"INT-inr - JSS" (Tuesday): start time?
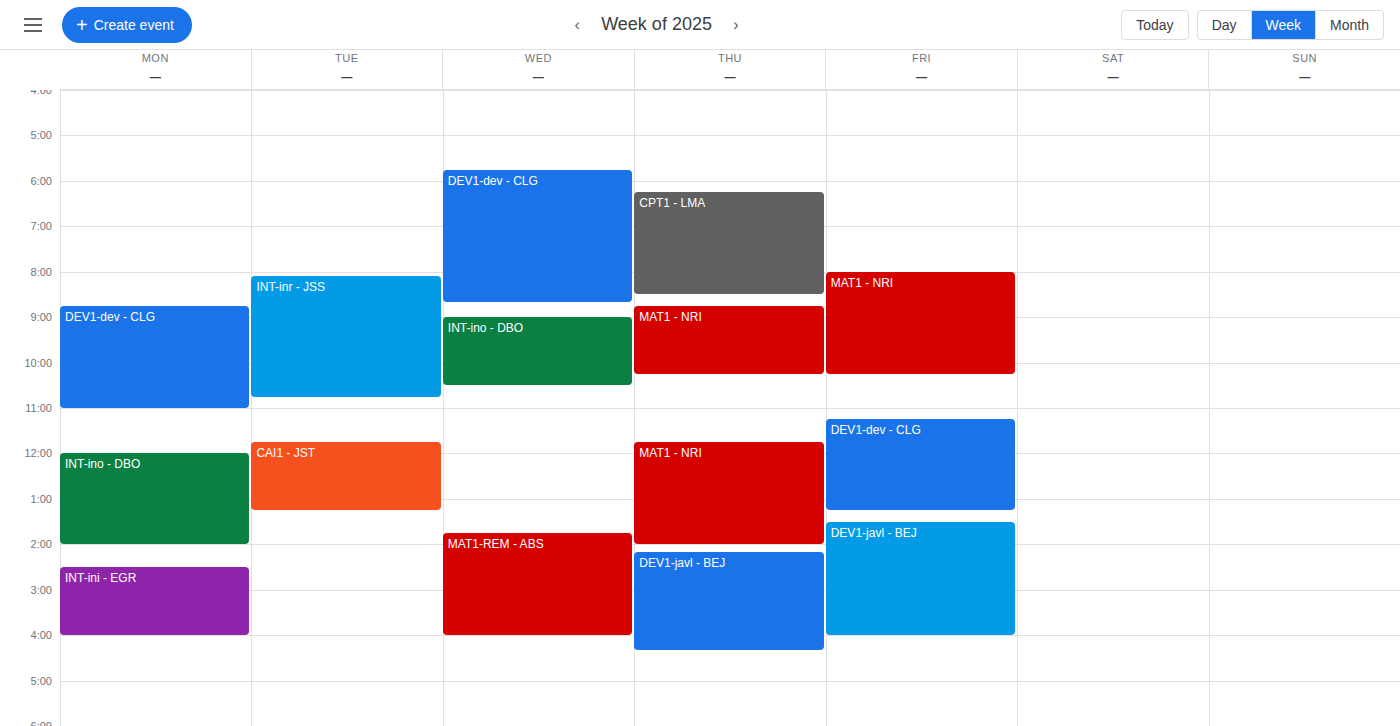
8:05 AM